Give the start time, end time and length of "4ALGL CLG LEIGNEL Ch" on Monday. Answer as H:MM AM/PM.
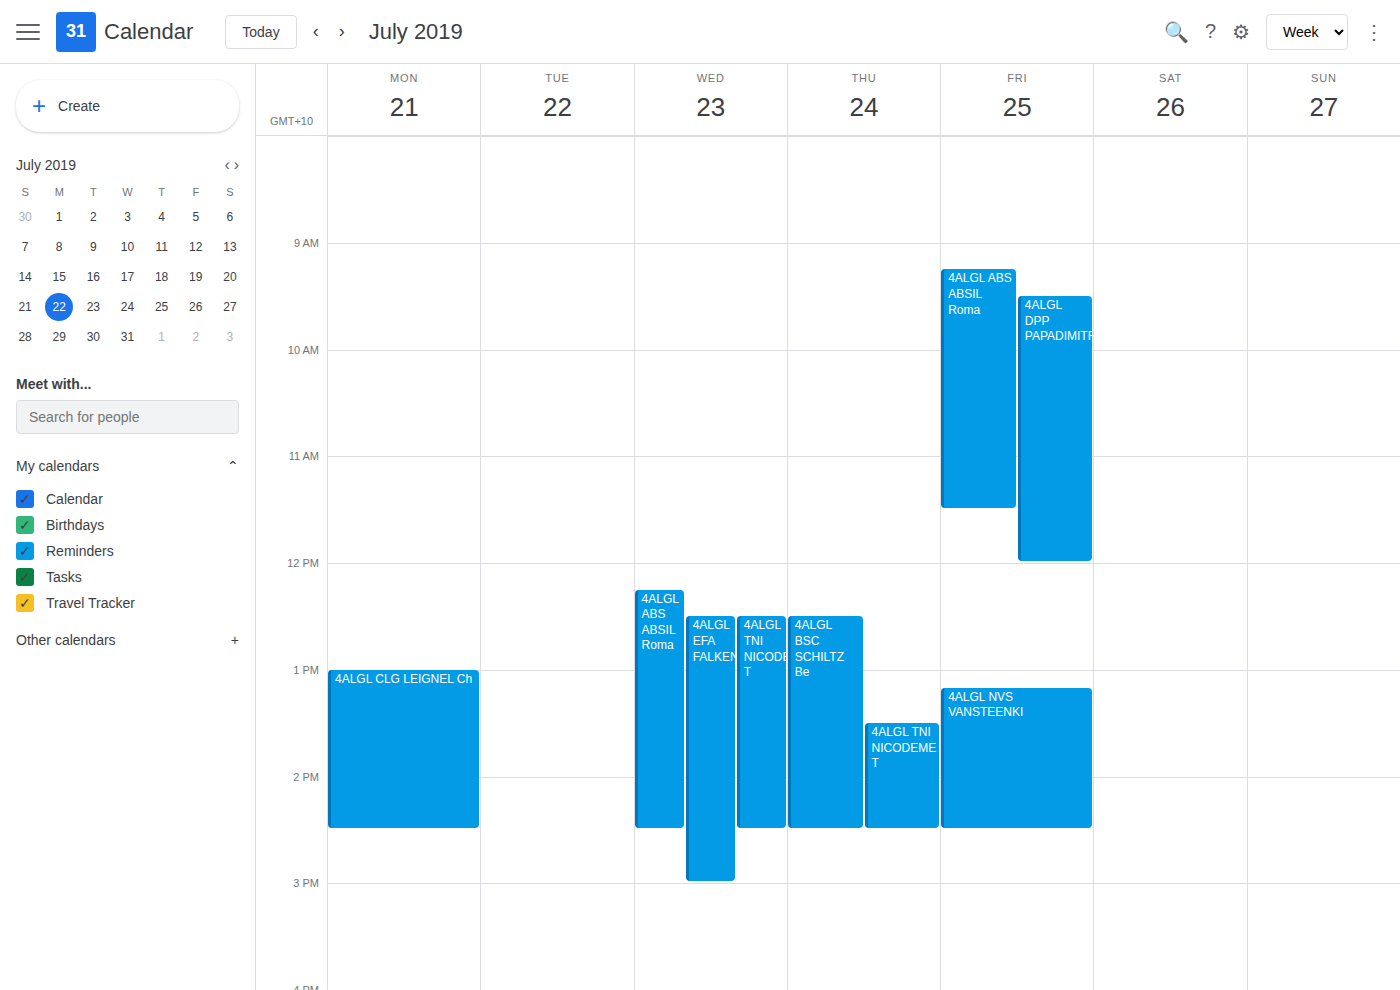
1:00 PM to 2:30 PM, 1 hour 30 minutes